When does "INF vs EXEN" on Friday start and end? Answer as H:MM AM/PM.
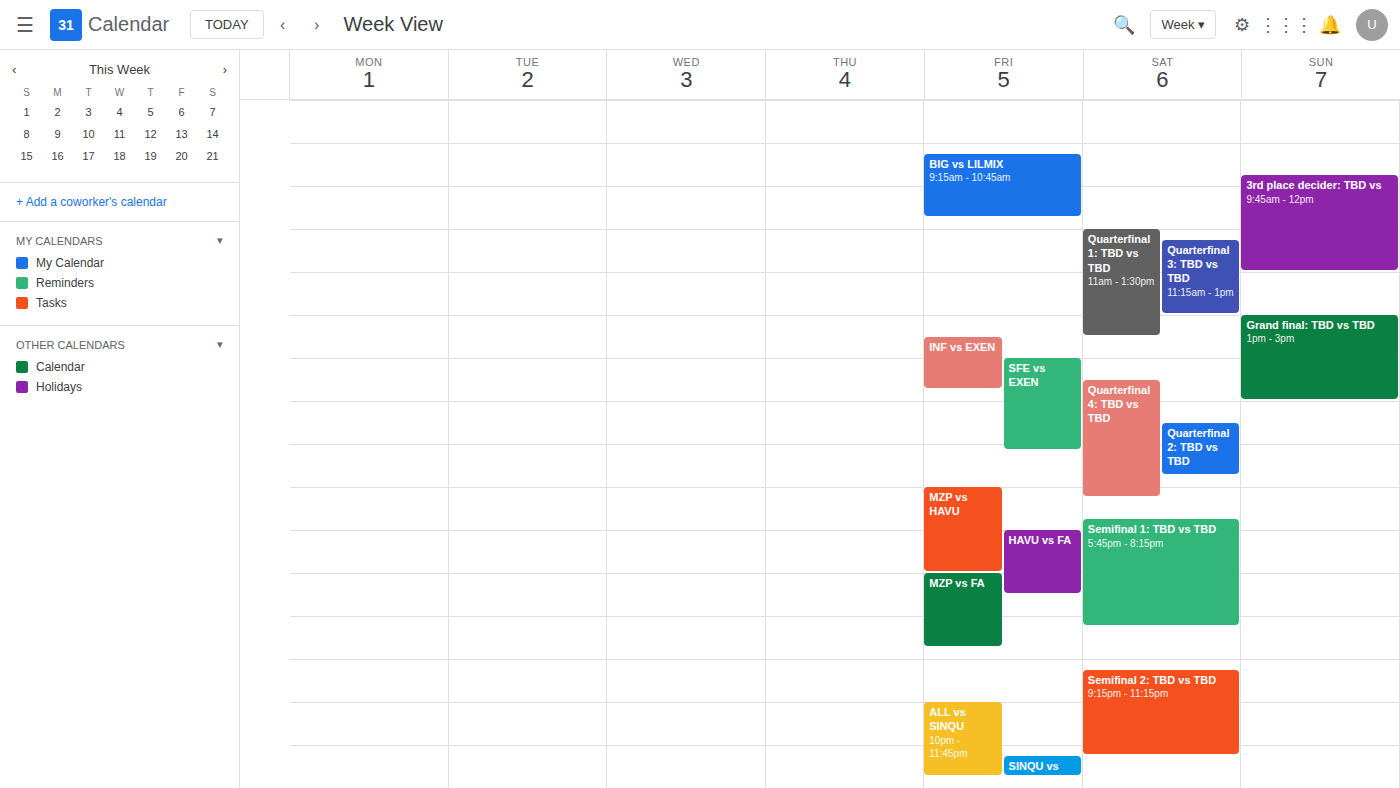
1:30 PM to 2:45 PM